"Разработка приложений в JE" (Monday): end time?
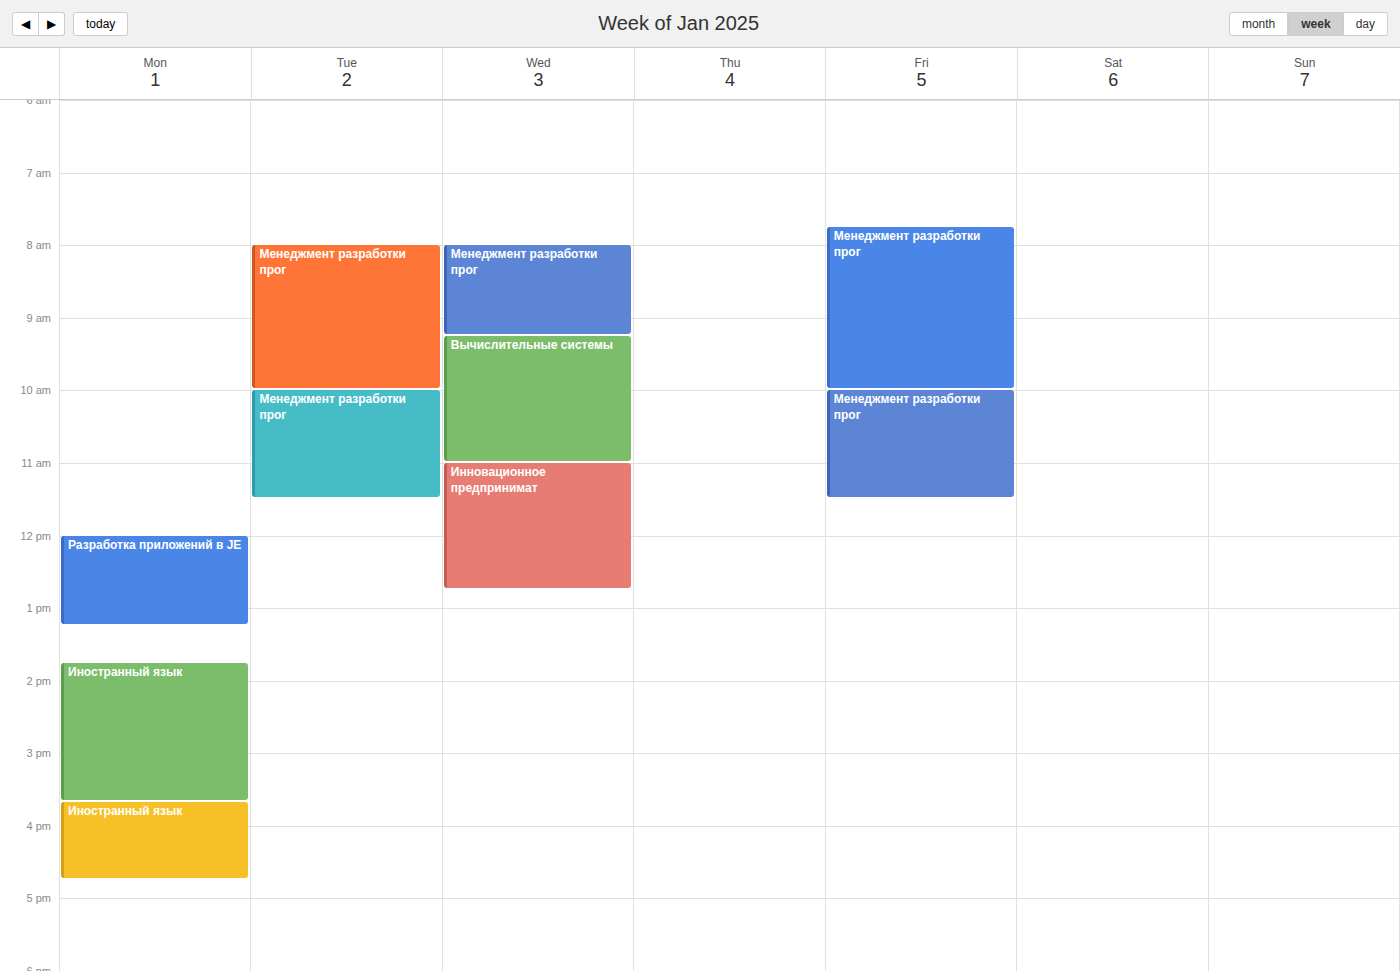
1:15 PM